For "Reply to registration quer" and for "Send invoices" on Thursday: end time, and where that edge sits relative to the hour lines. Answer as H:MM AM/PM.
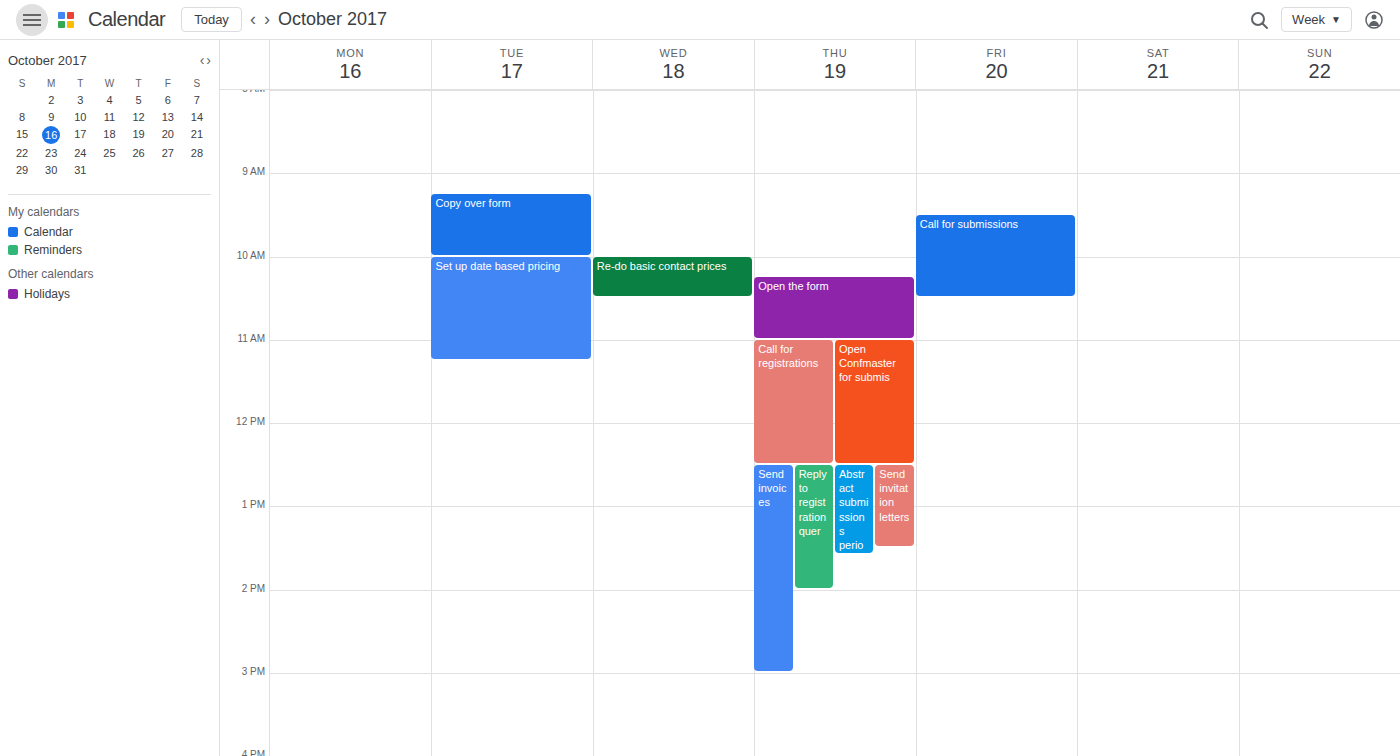
"Reply to registration quer": 2:00 PM, exactly on the 2 PM line. "Send invoices": 3:00 PM, exactly on the 3 PM line.